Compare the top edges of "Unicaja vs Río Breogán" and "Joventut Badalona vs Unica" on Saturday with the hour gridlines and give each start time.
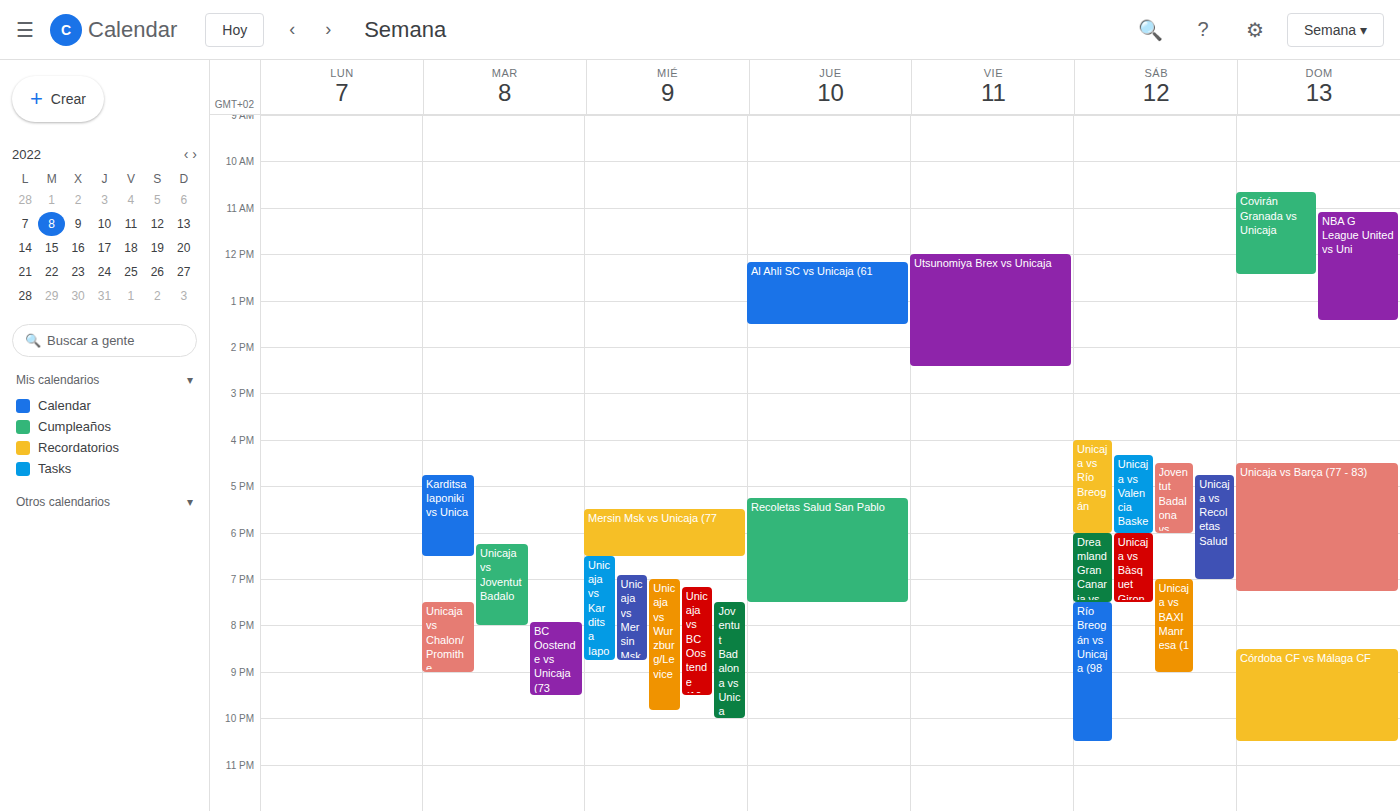
"Unicaja vs Río Breogán": 4:00 PM, exactly on the 4 PM line. "Joventut Badalona vs Unica": 4:30 PM, halfway between the 4 PM and 5 PM lines.